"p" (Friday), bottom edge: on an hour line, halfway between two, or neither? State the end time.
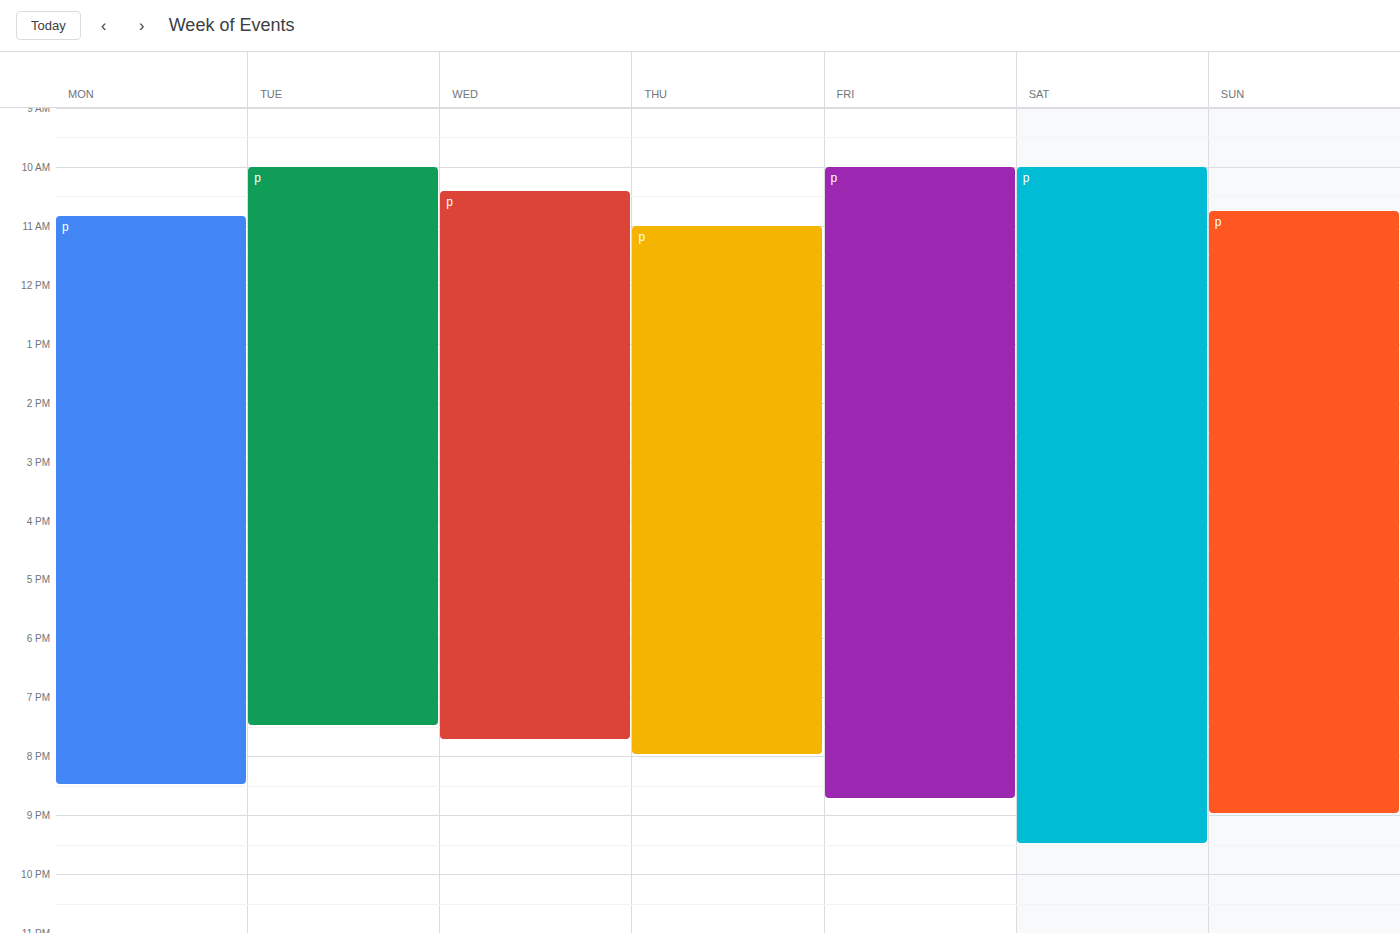
8:45 PM -- neither: three quarters of the way from the 8 PM line to the 9 PM line.